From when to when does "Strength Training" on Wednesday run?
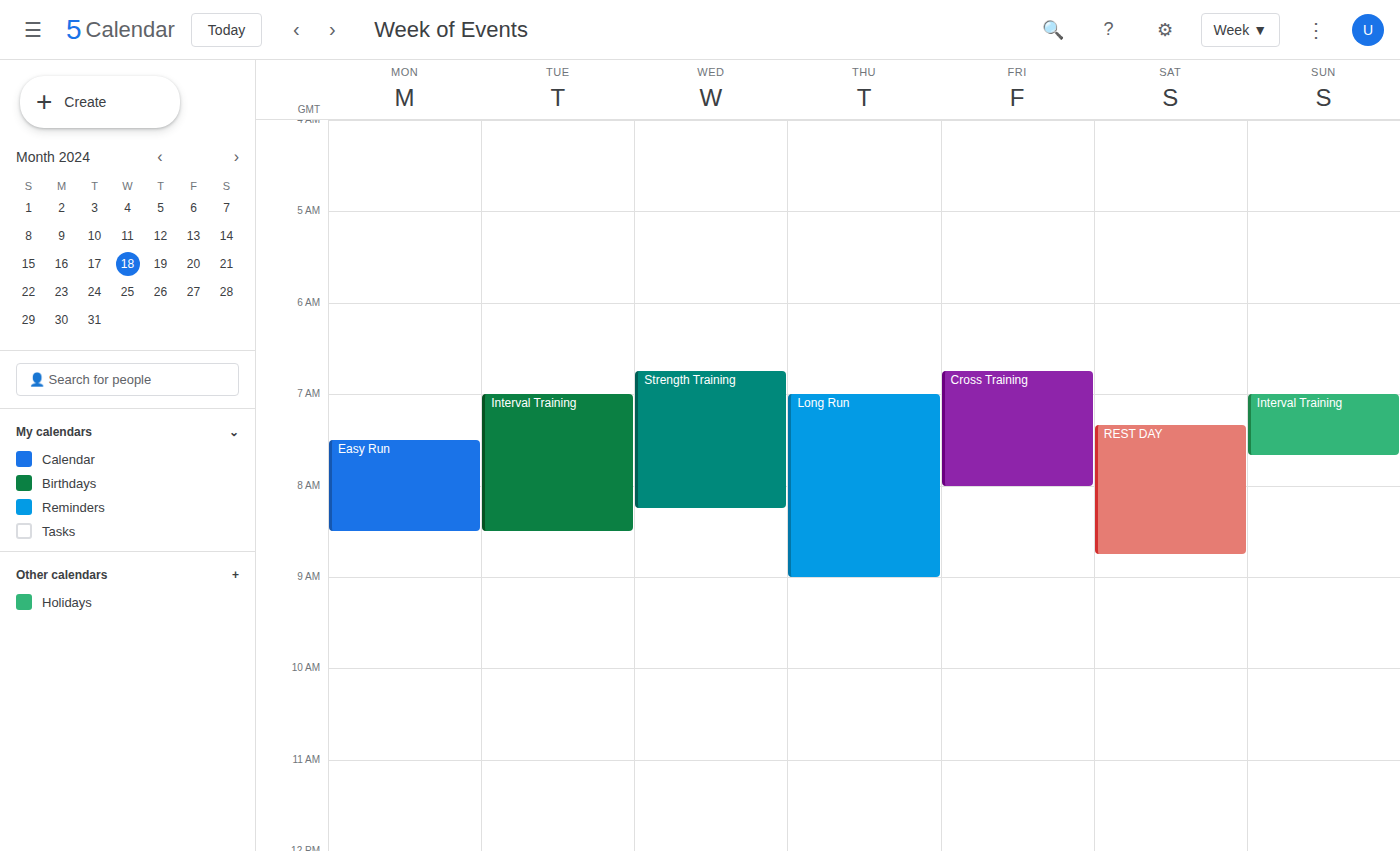
6:45 AM to 8:15 AM